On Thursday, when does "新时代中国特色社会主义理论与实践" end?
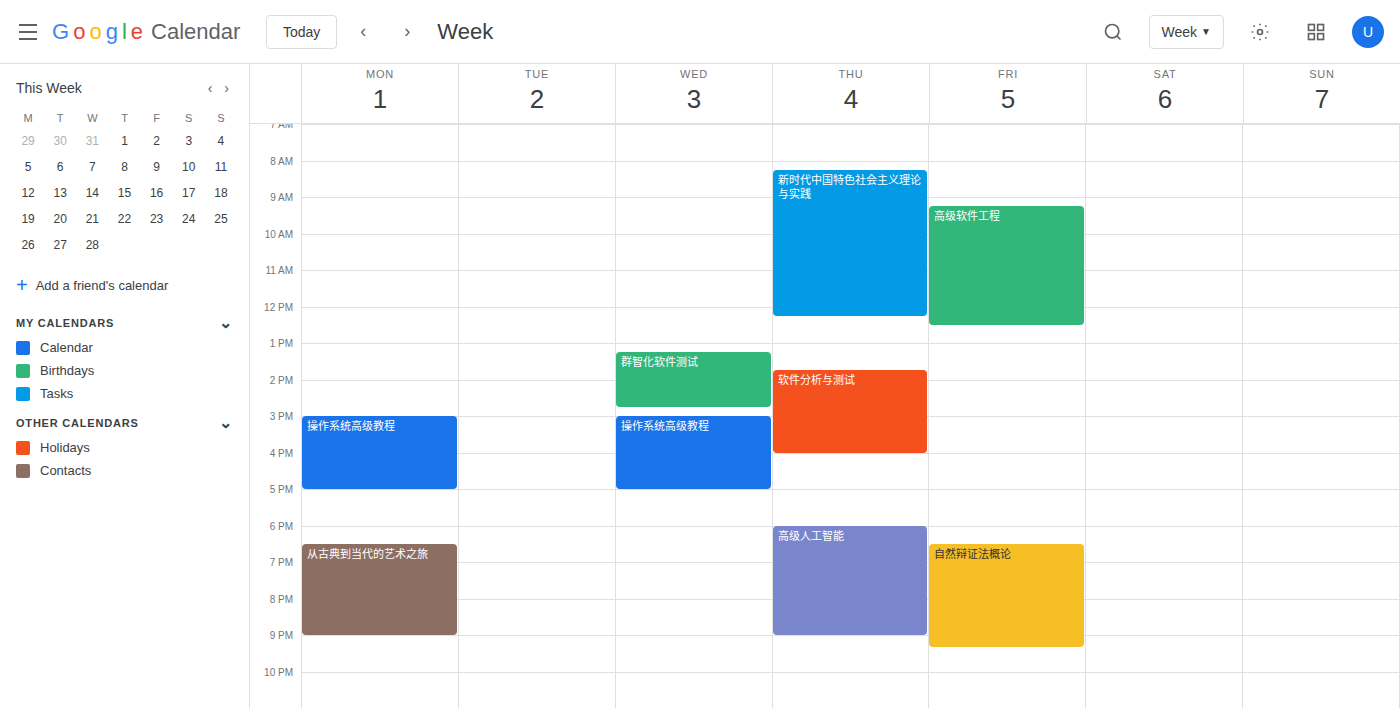
12:15 PM